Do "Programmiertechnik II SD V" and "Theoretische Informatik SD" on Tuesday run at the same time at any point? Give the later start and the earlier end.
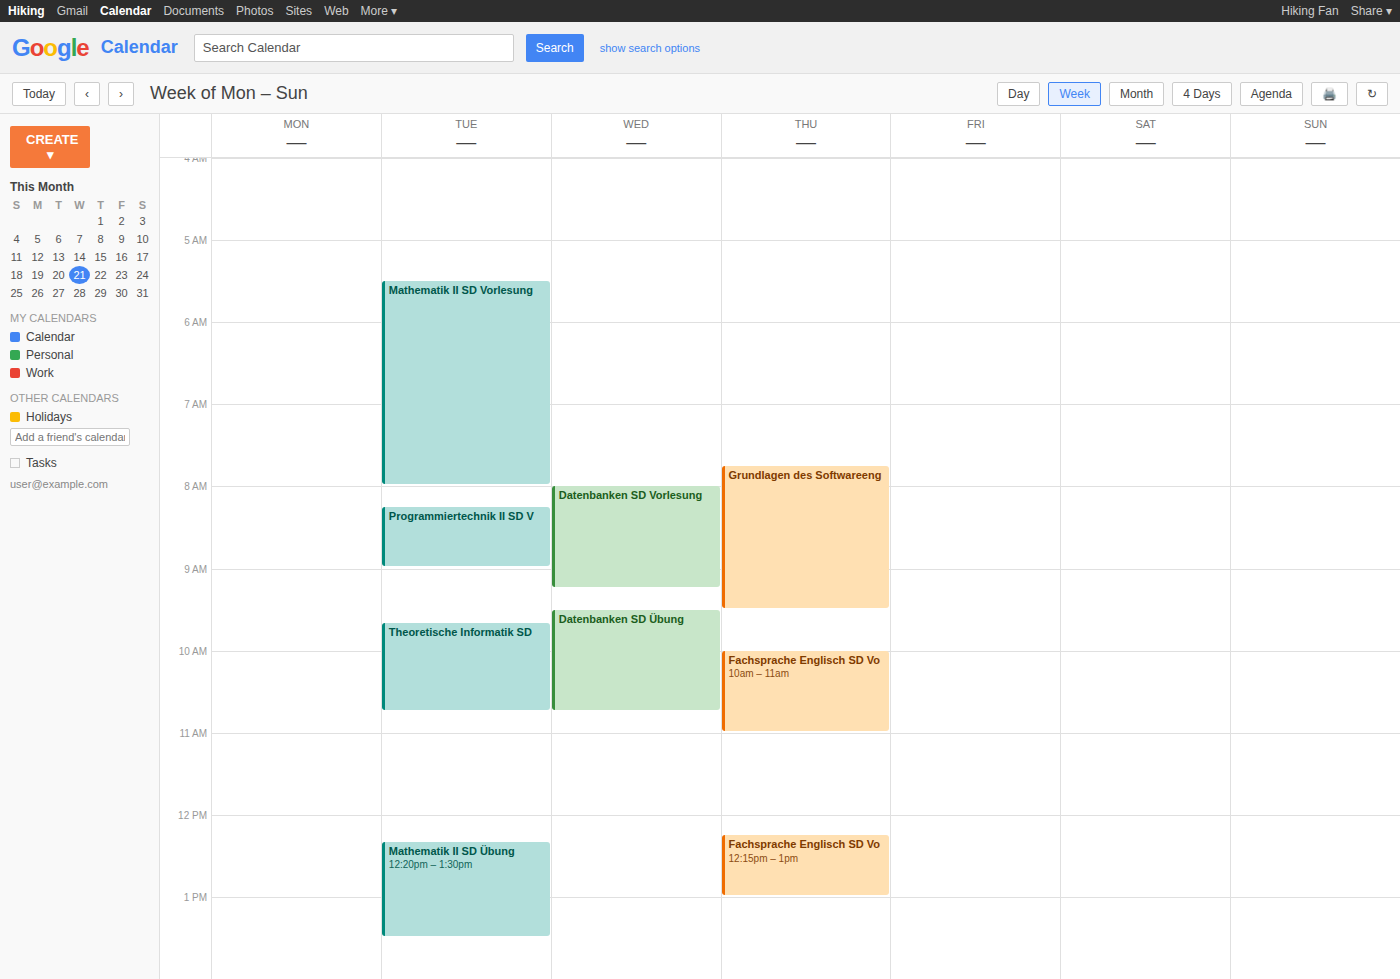
"Programmiertechnik II SD V" ends at 9:00 AM and "Theoretische Informatik SD" starts at 9:40 AM -- no overlap.